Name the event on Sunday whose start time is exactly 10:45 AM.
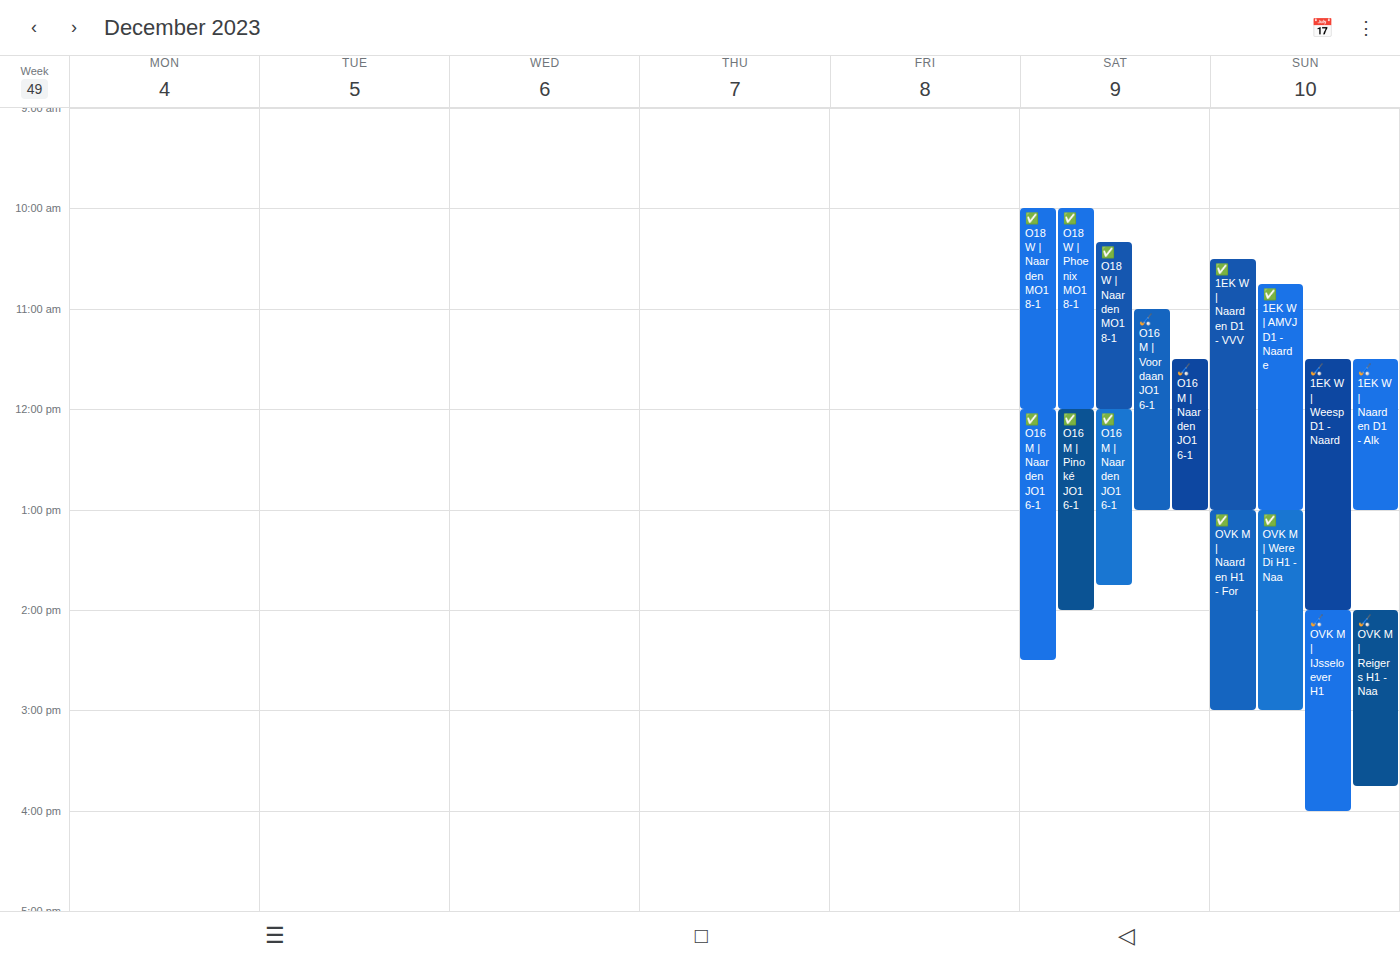
"✅ 1EK W | AMVJ D1 - Naarde"